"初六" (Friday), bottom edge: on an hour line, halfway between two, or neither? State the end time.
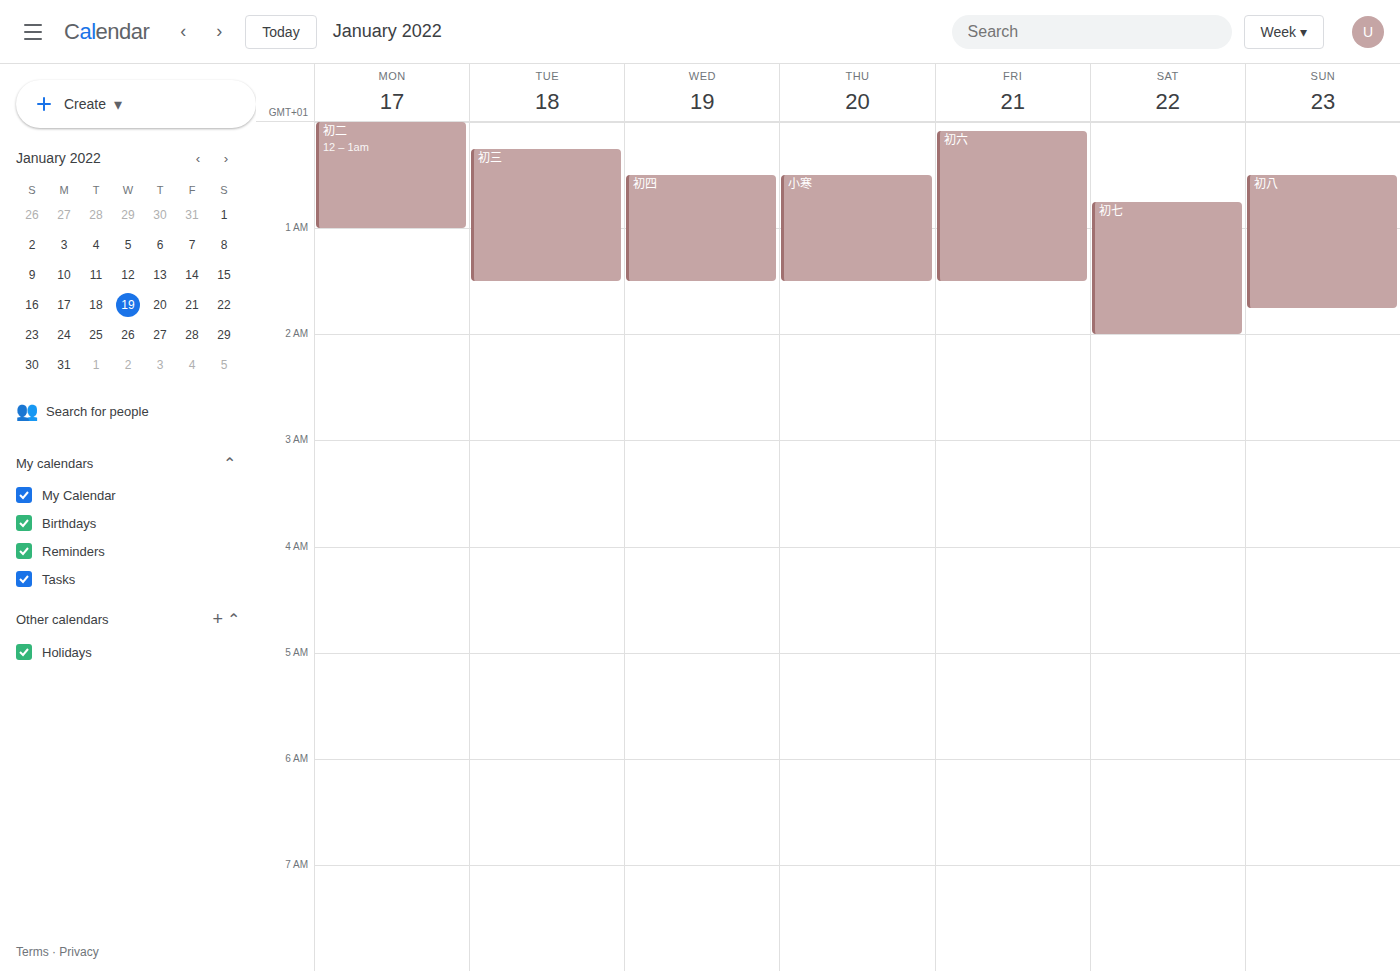
01:30 -- halfway between the 01:00 and 02:00 lines.